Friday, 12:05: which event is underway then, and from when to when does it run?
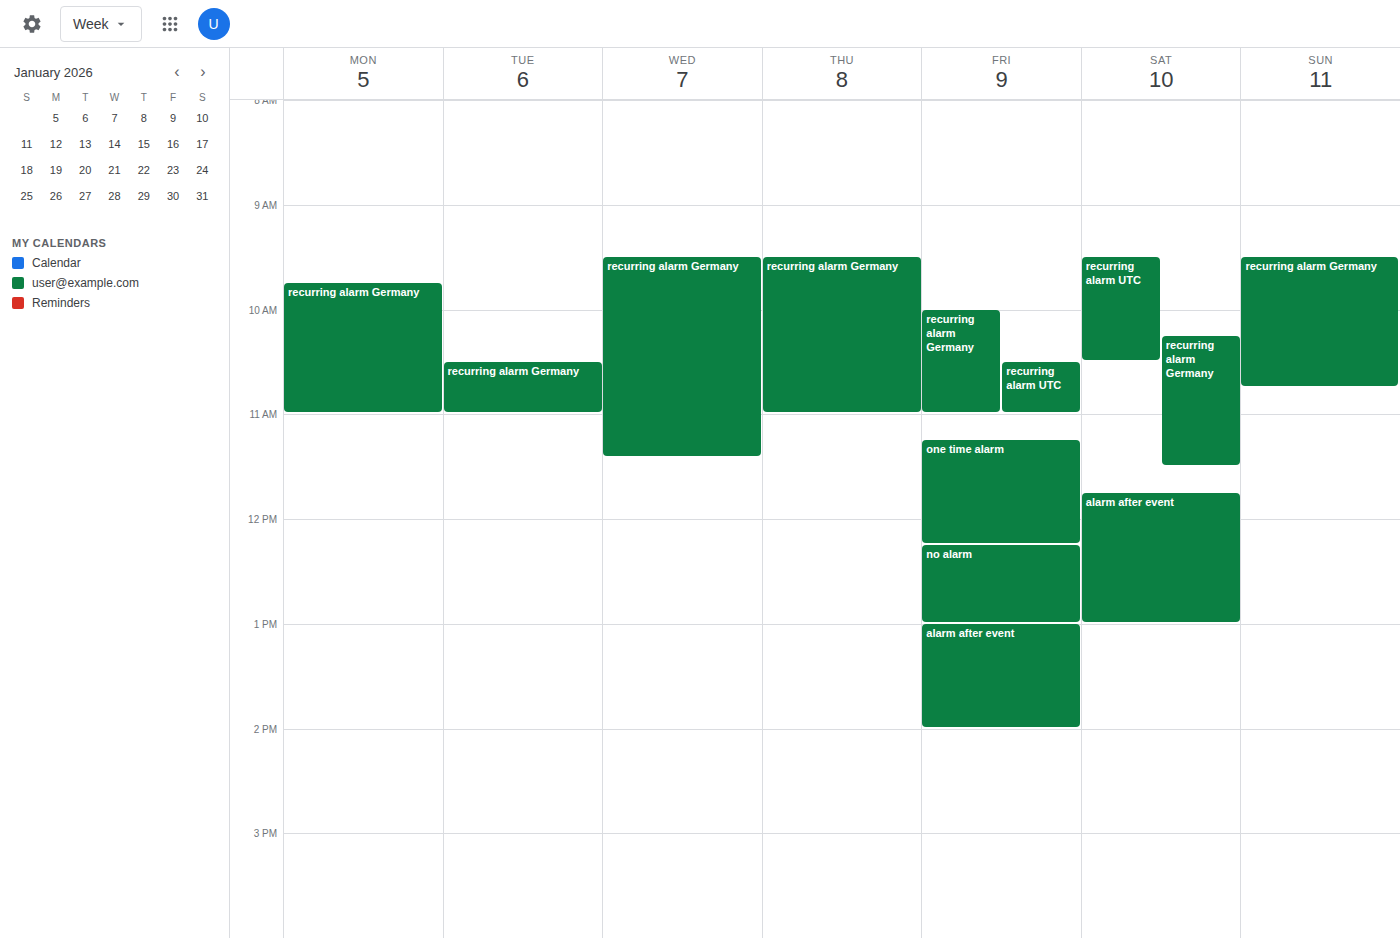
"one time alarm", 11:15 to 12:15